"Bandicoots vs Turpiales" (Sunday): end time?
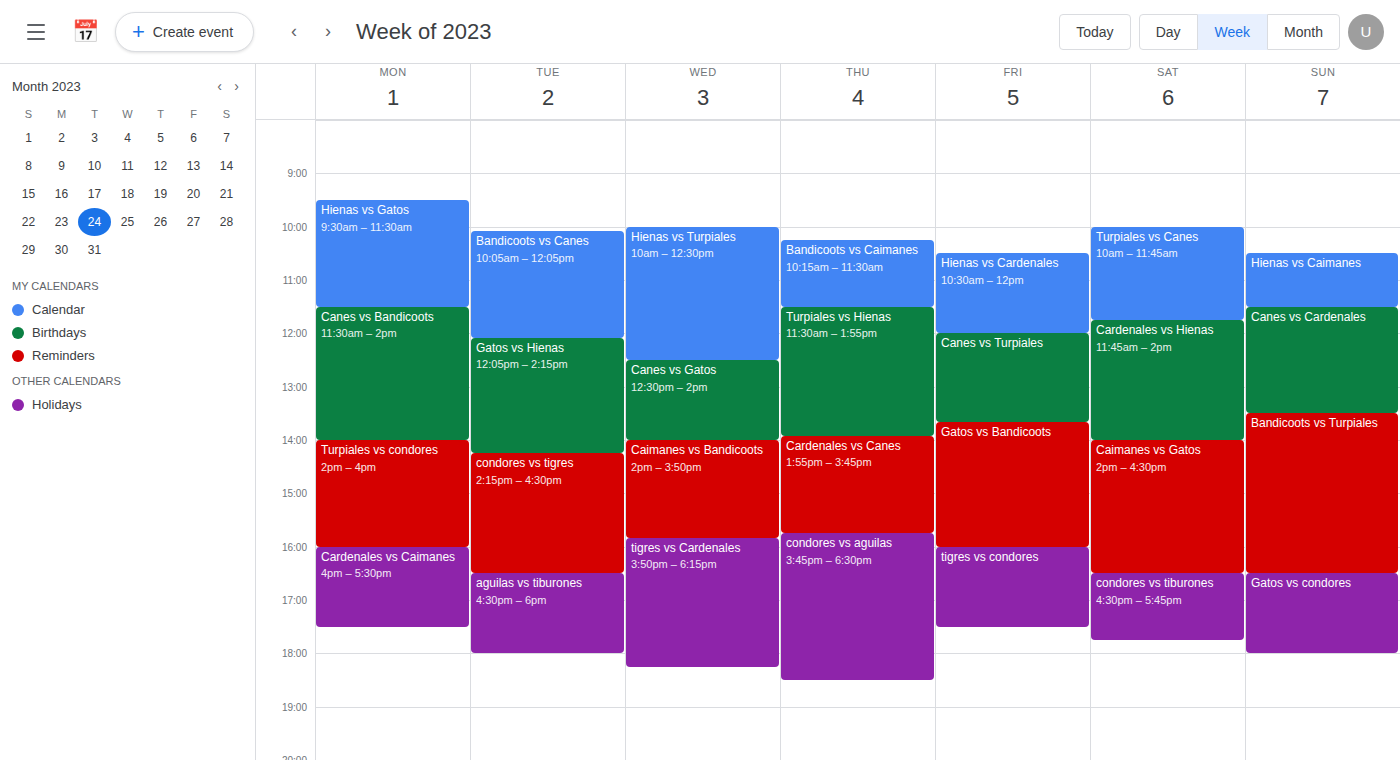
16:30